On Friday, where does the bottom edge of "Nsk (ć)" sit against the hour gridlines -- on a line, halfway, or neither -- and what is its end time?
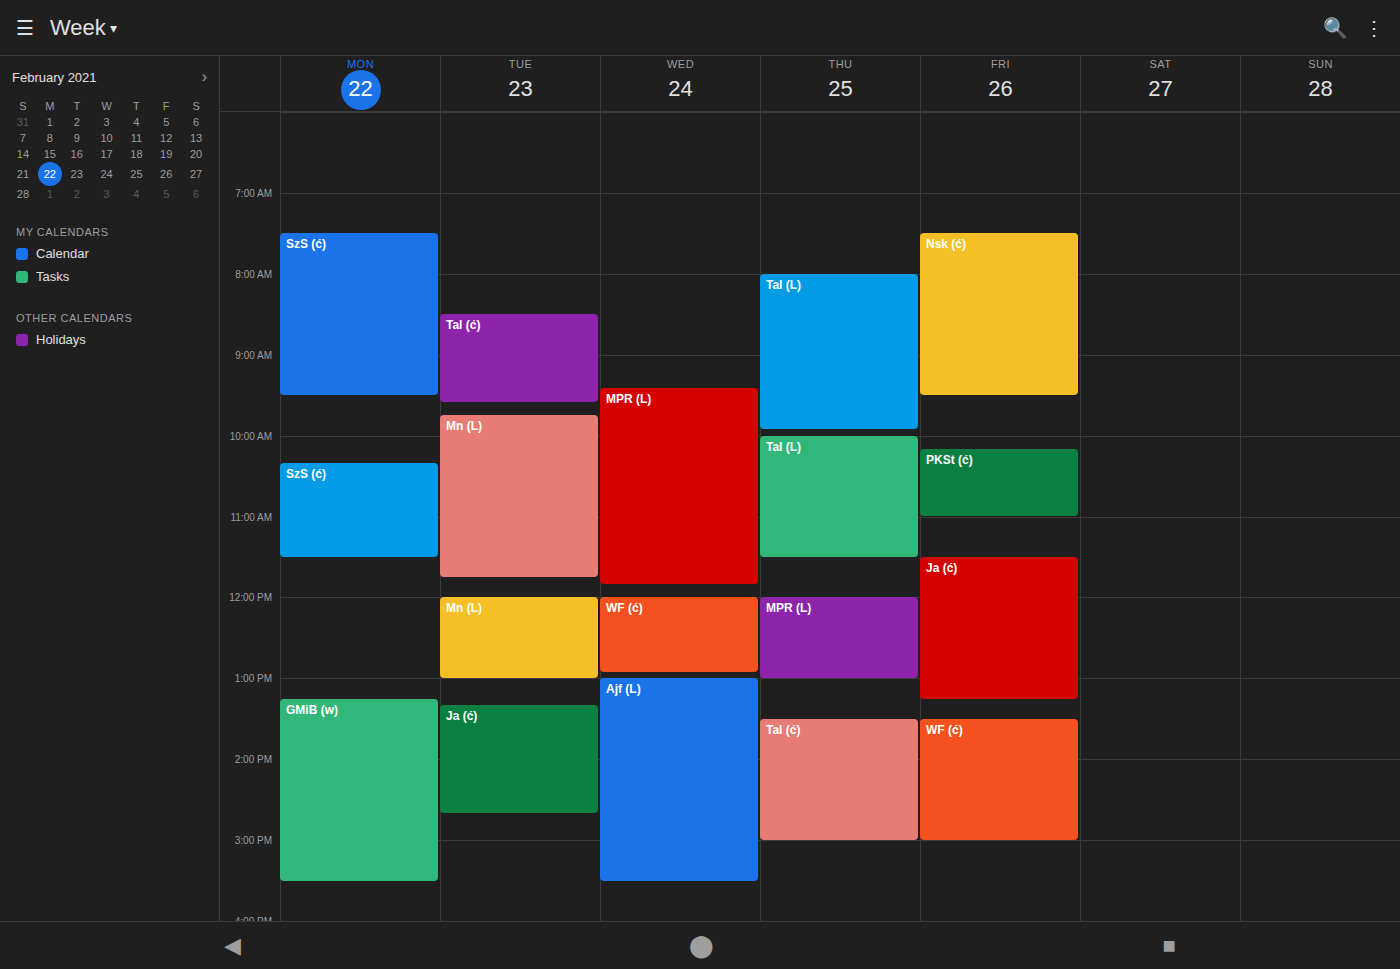
9:30 AM -- halfway between the 9 AM and 10 AM lines.